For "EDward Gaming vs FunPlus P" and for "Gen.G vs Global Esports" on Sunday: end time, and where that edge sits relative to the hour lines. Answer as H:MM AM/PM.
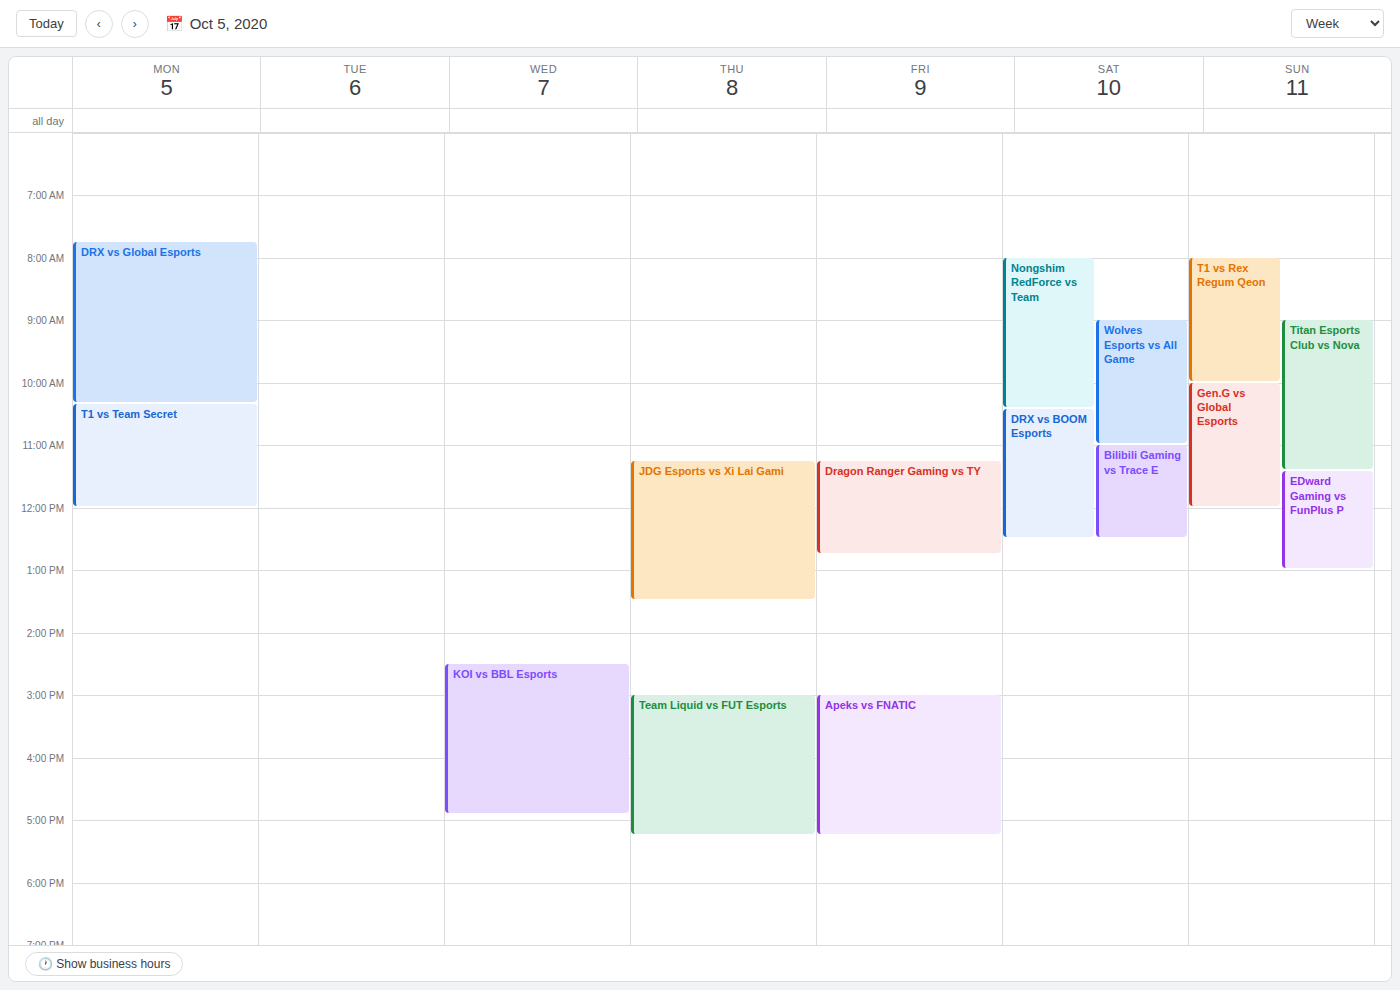
"EDward Gaming vs FunPlus P": 1:00 PM, exactly on the 1 PM line. "Gen.G vs Global Esports": 12:00 PM, exactly on the 12 PM line.